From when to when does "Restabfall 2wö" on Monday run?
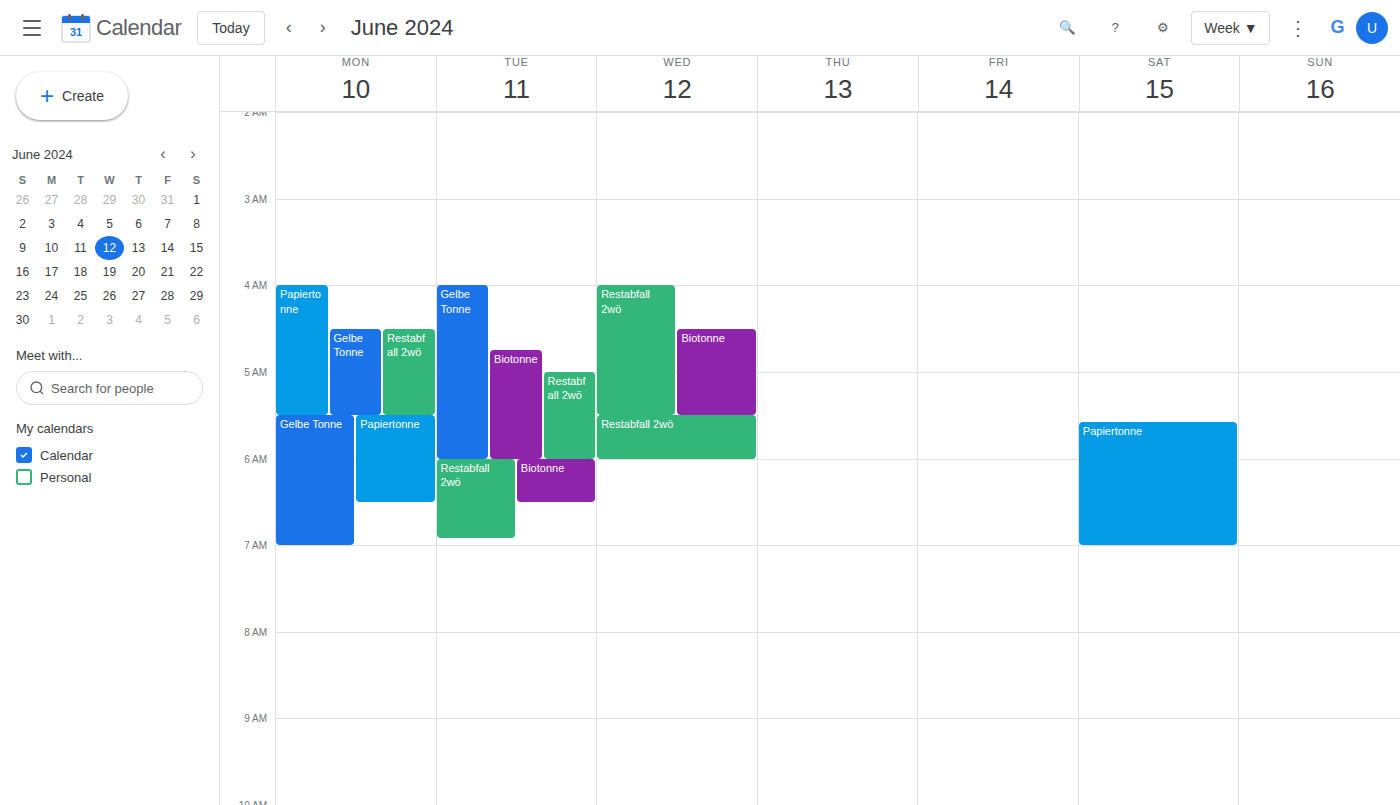
4:30 AM to 5:30 AM